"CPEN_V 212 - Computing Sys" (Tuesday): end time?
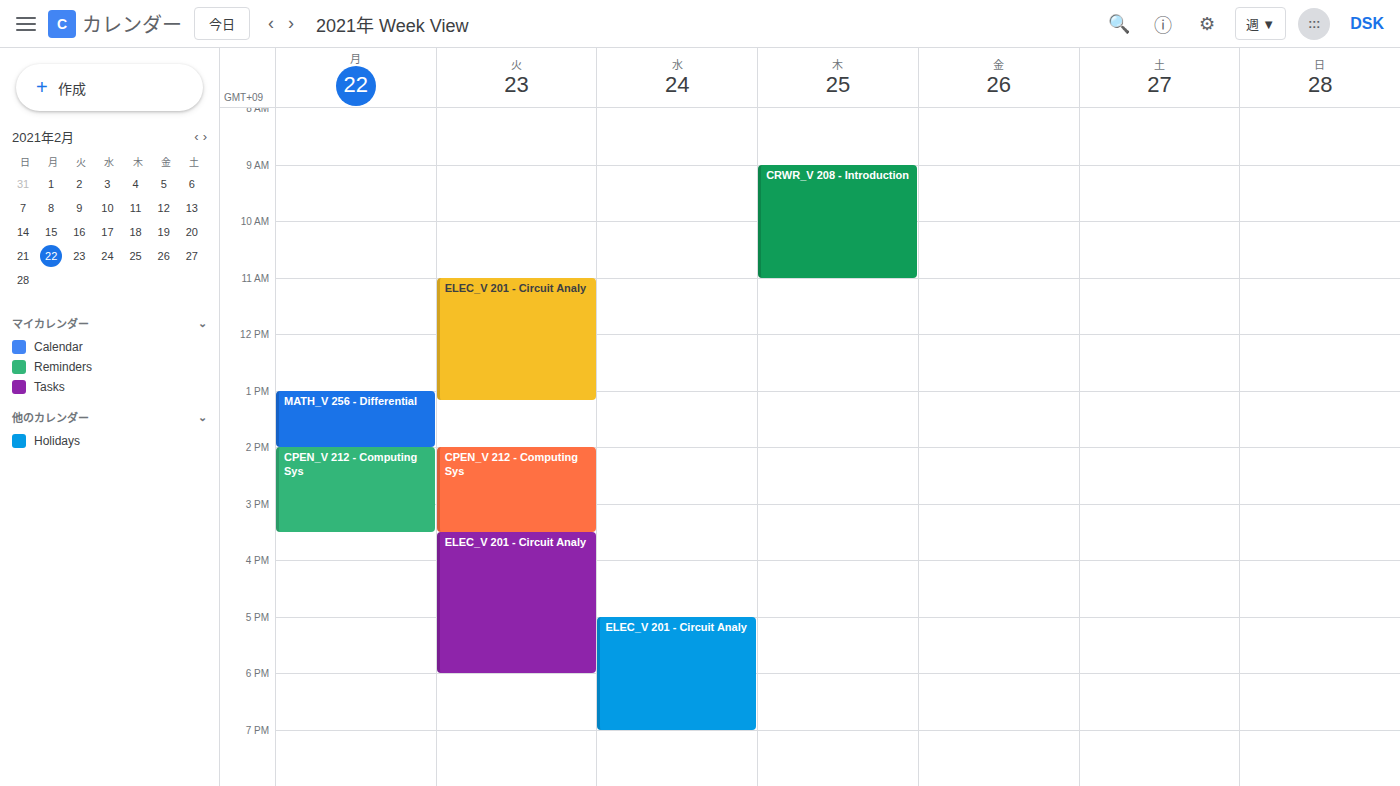
3:30 PM